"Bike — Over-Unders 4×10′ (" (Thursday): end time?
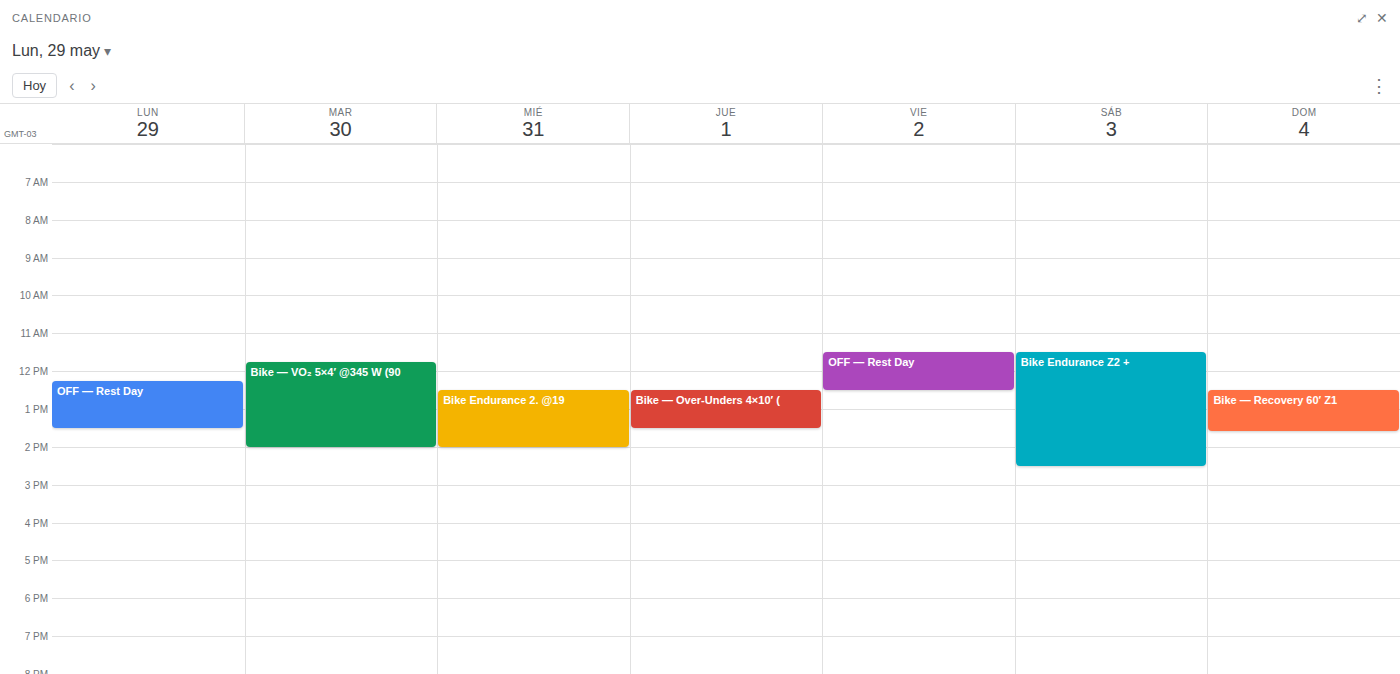
1:30 PM